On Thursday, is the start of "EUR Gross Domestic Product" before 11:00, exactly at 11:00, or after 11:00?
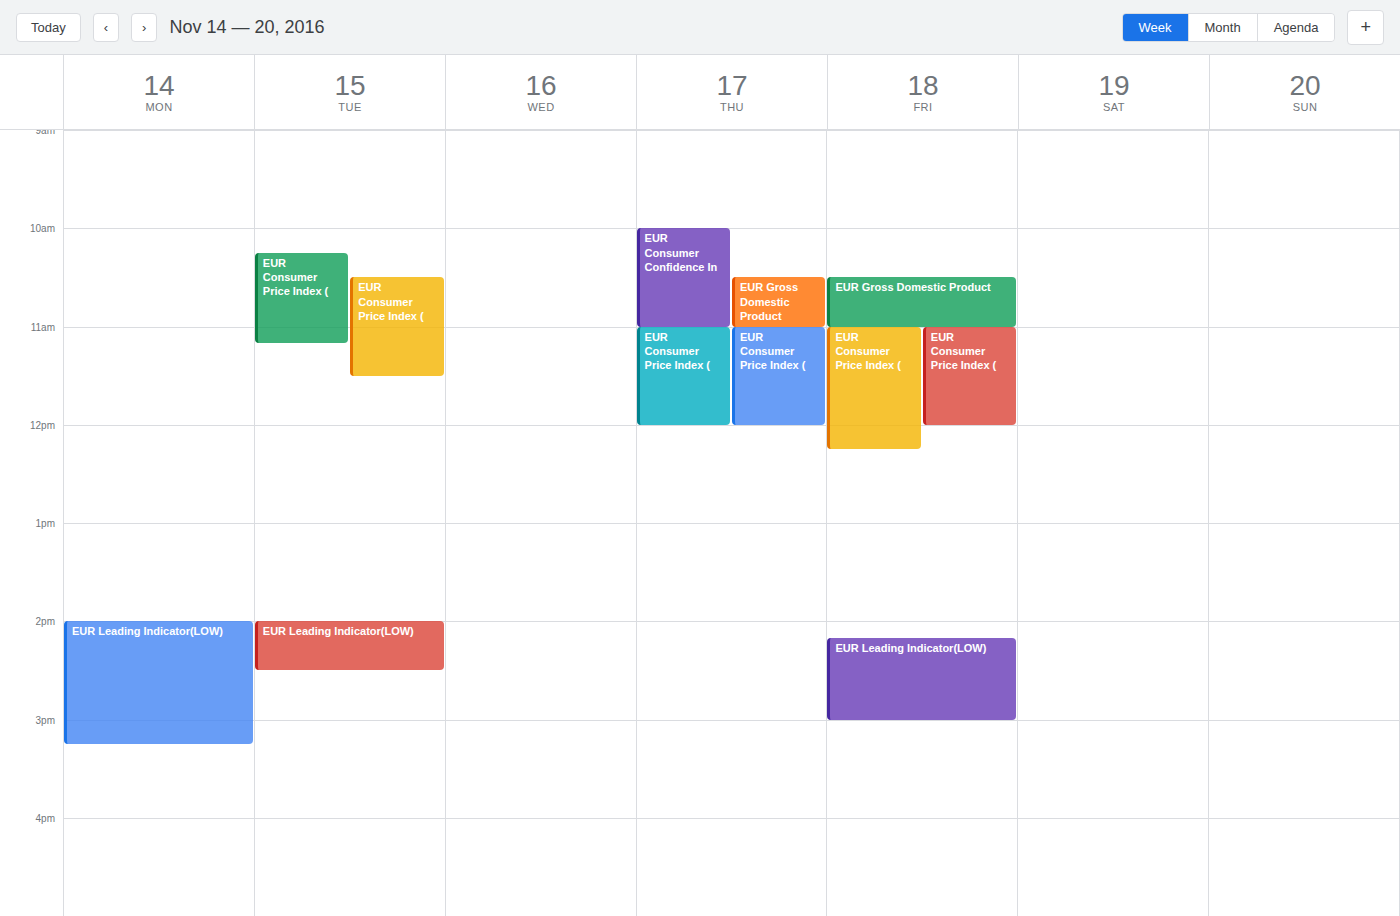
10:30 -- before 11:00, 30 minutes above the 11:00 line.